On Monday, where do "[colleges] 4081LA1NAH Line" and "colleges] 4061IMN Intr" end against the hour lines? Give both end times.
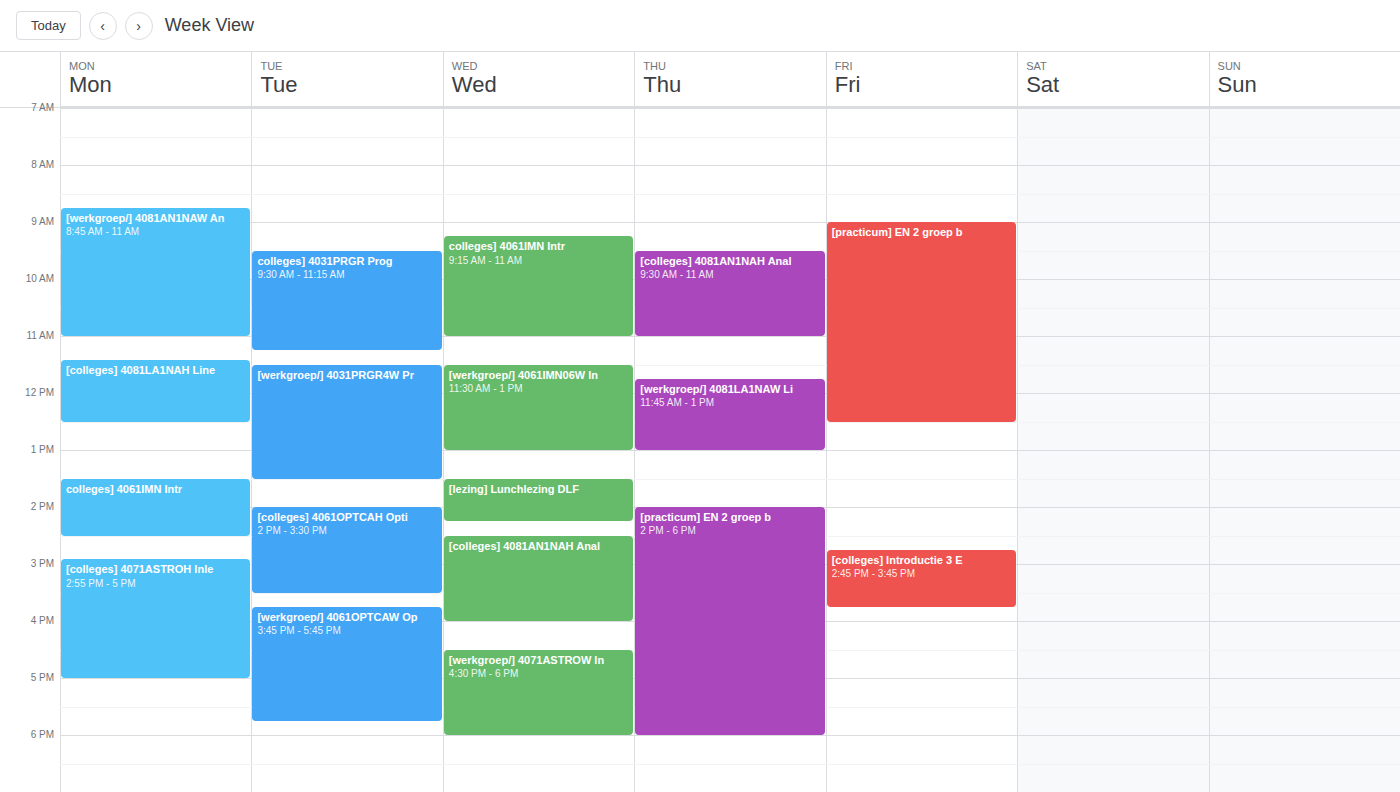
"[colleges] 4081LA1NAH Line": 12:30 PM, halfway between the 12 PM and 1 PM lines. "colleges] 4061IMN Intr": 2:30 PM, halfway between the 2 PM and 3 PM lines.